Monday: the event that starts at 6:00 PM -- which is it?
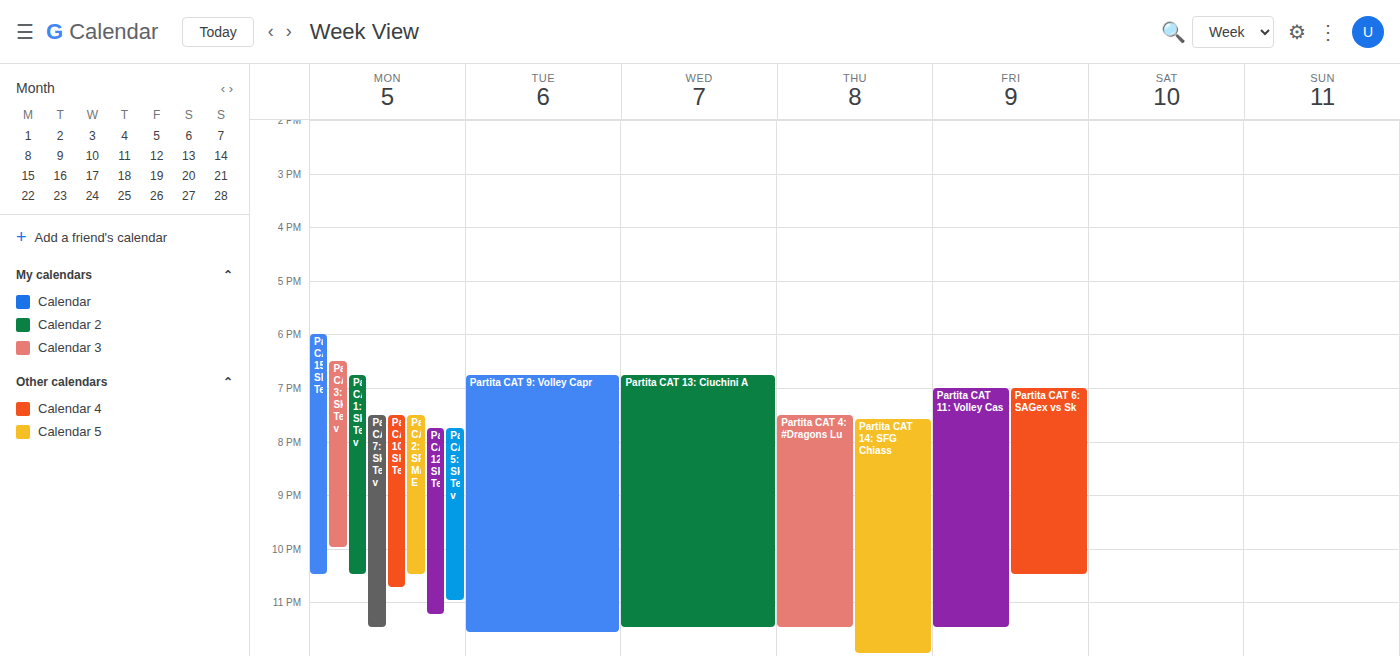
"Partita CAT 15: Skål Team"